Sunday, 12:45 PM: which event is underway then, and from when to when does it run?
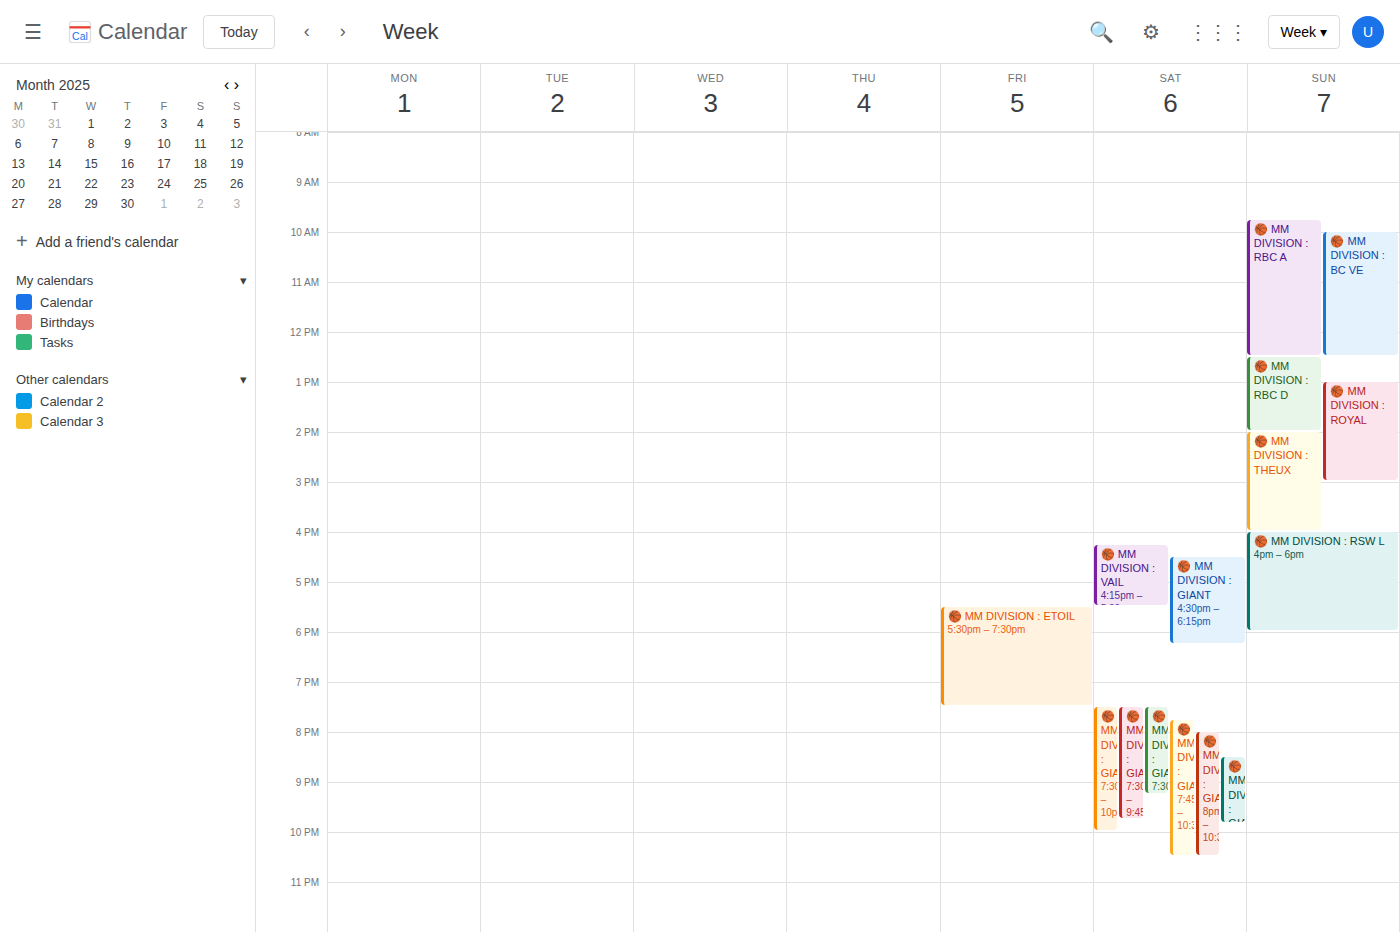
"🏀 MM DIVISION : RBC D", 12:30 PM to 2:00 PM